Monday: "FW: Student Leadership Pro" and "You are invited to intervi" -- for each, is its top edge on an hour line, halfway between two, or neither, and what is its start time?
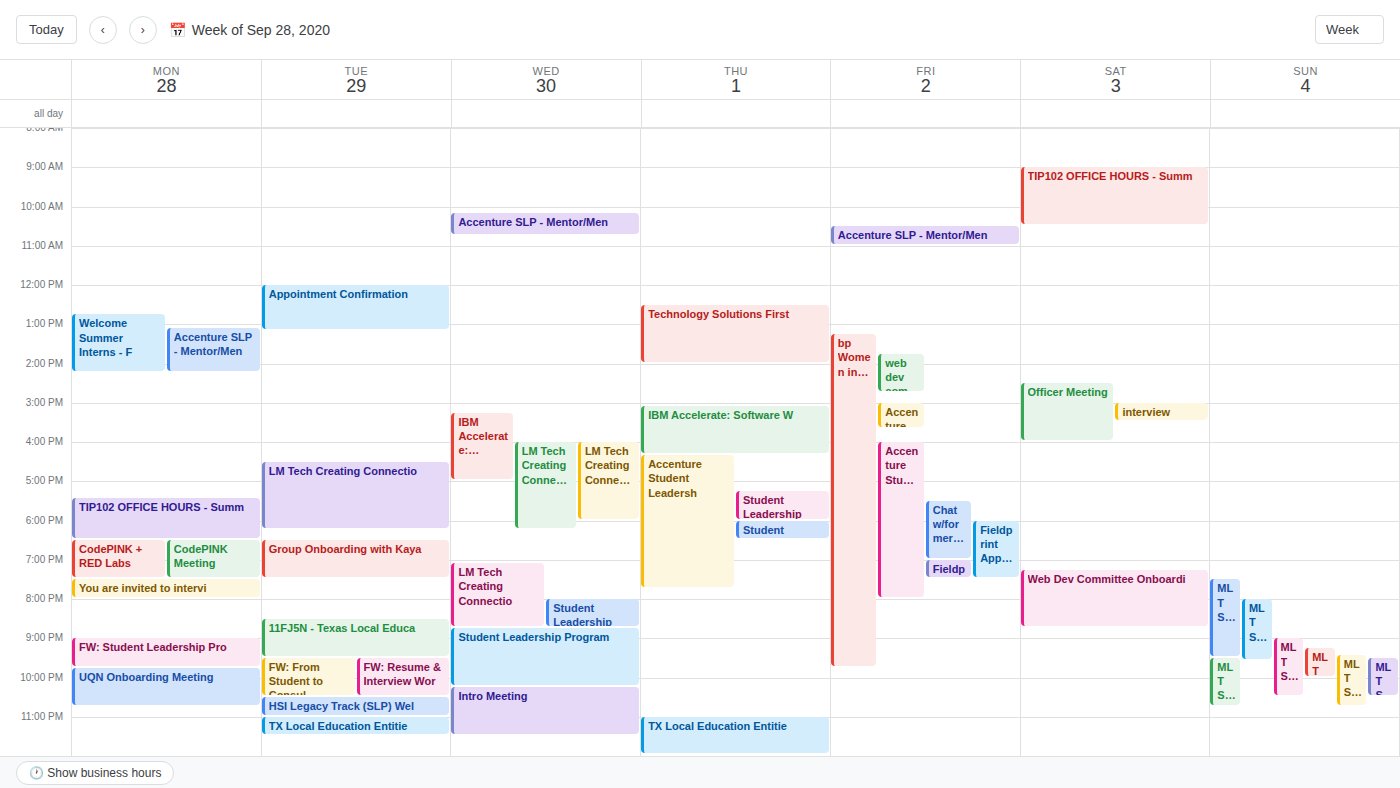
"FW: Student Leadership Pro": 9:00 PM, exactly on the 9 PM line. "You are invited to intervi": 7:30 PM, halfway between the 7 PM and 8 PM lines.